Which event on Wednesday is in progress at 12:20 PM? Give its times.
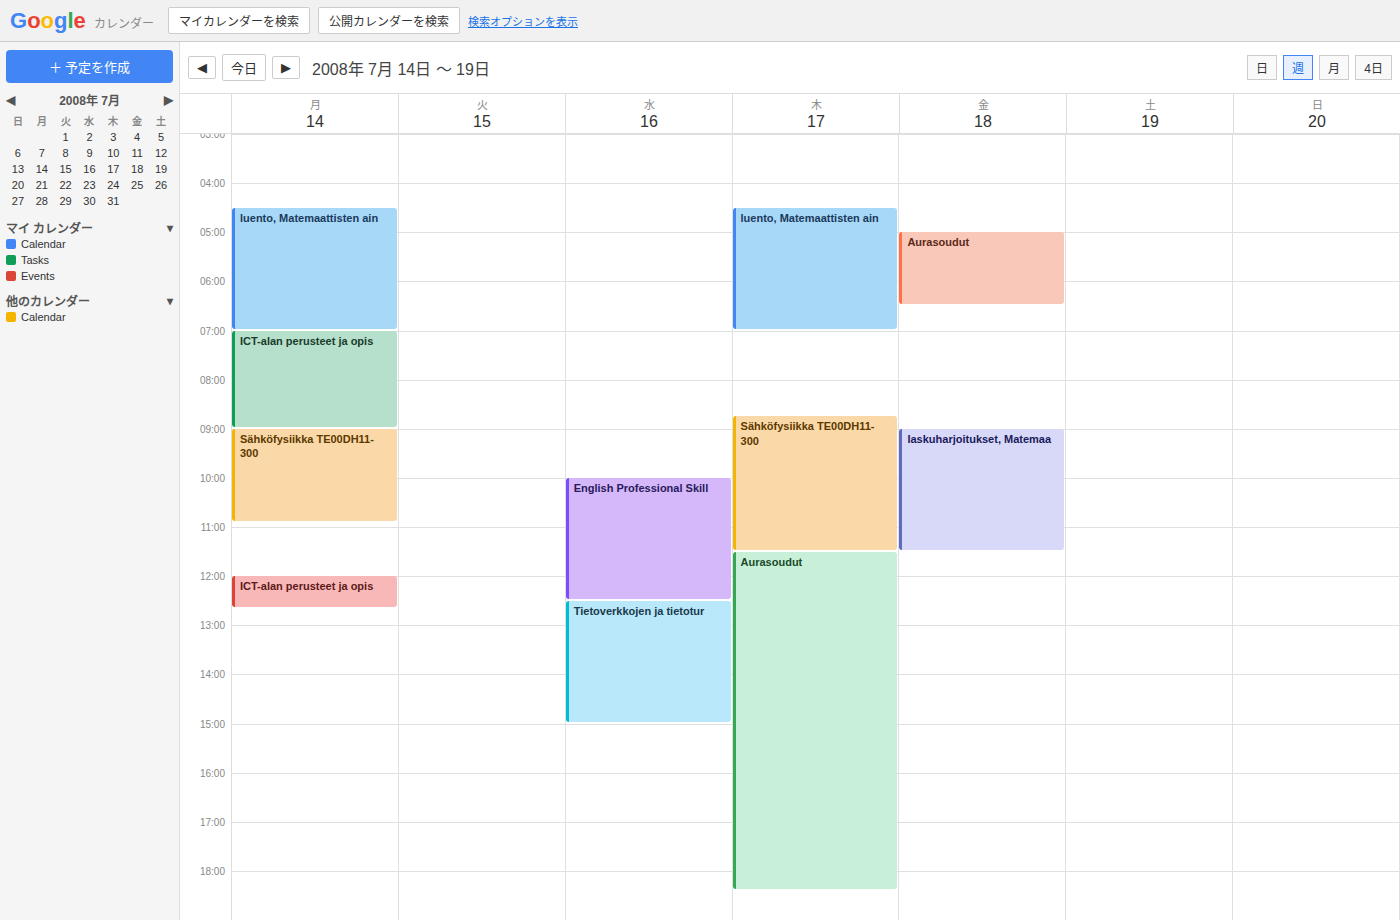
"English Professional Skill", 10:00 AM to 12:30 PM